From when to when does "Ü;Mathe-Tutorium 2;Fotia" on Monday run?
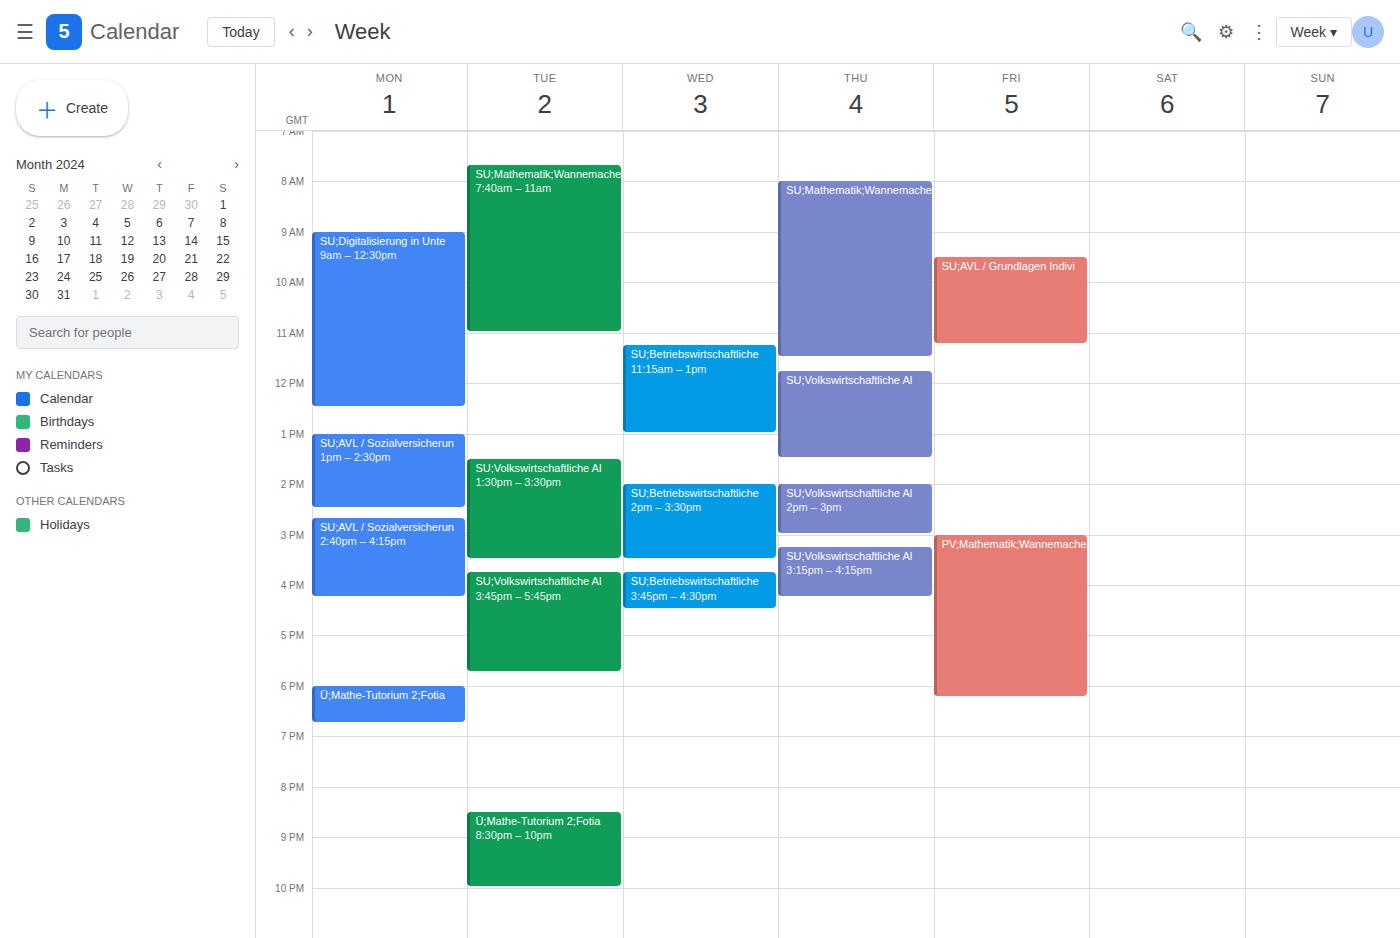
18:00 to 18:45